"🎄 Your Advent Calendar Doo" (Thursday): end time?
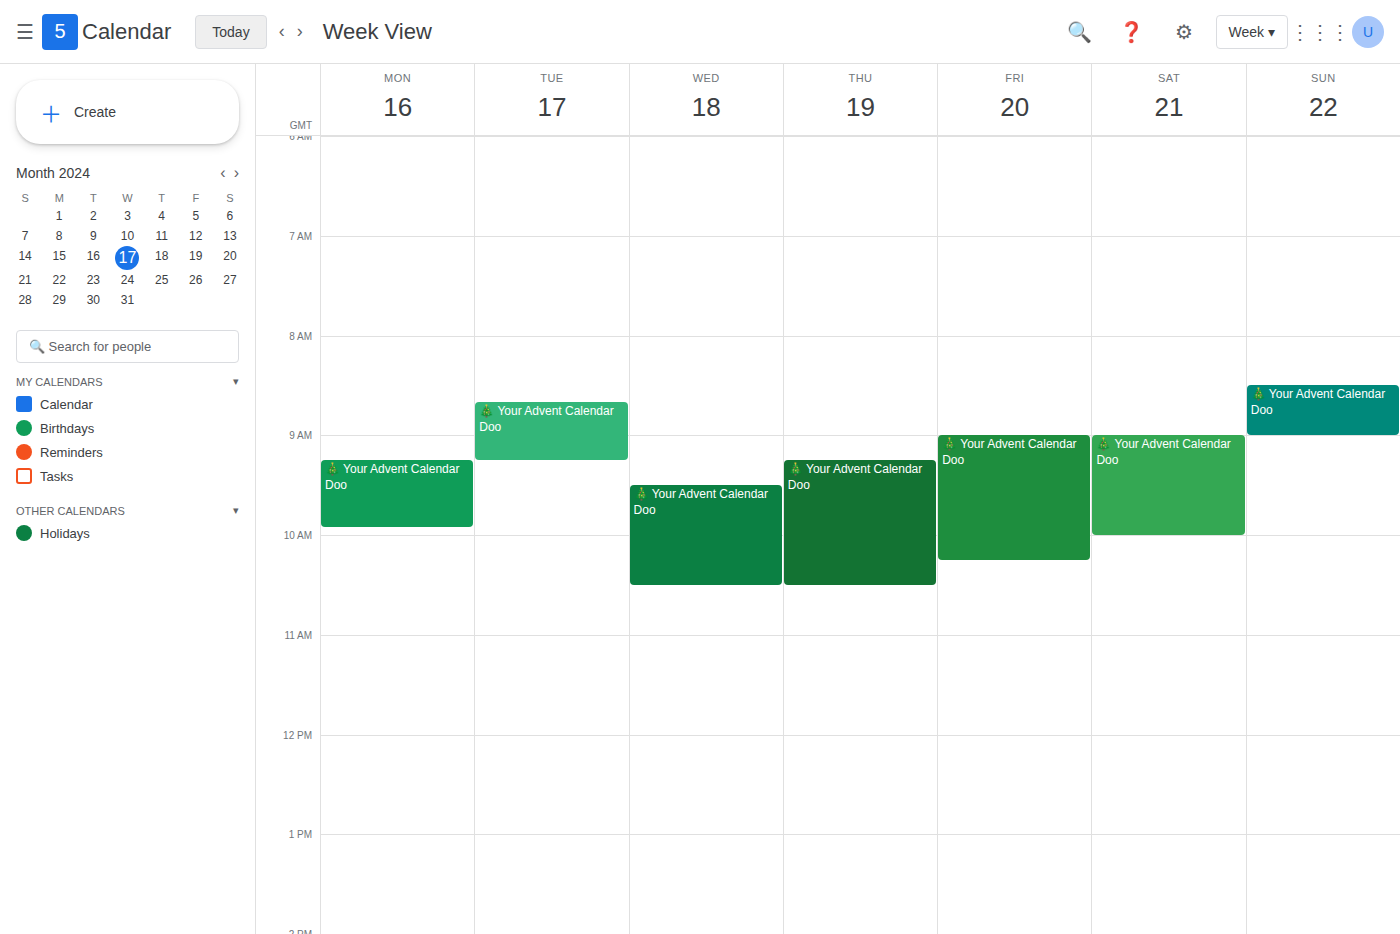
10:30 AM